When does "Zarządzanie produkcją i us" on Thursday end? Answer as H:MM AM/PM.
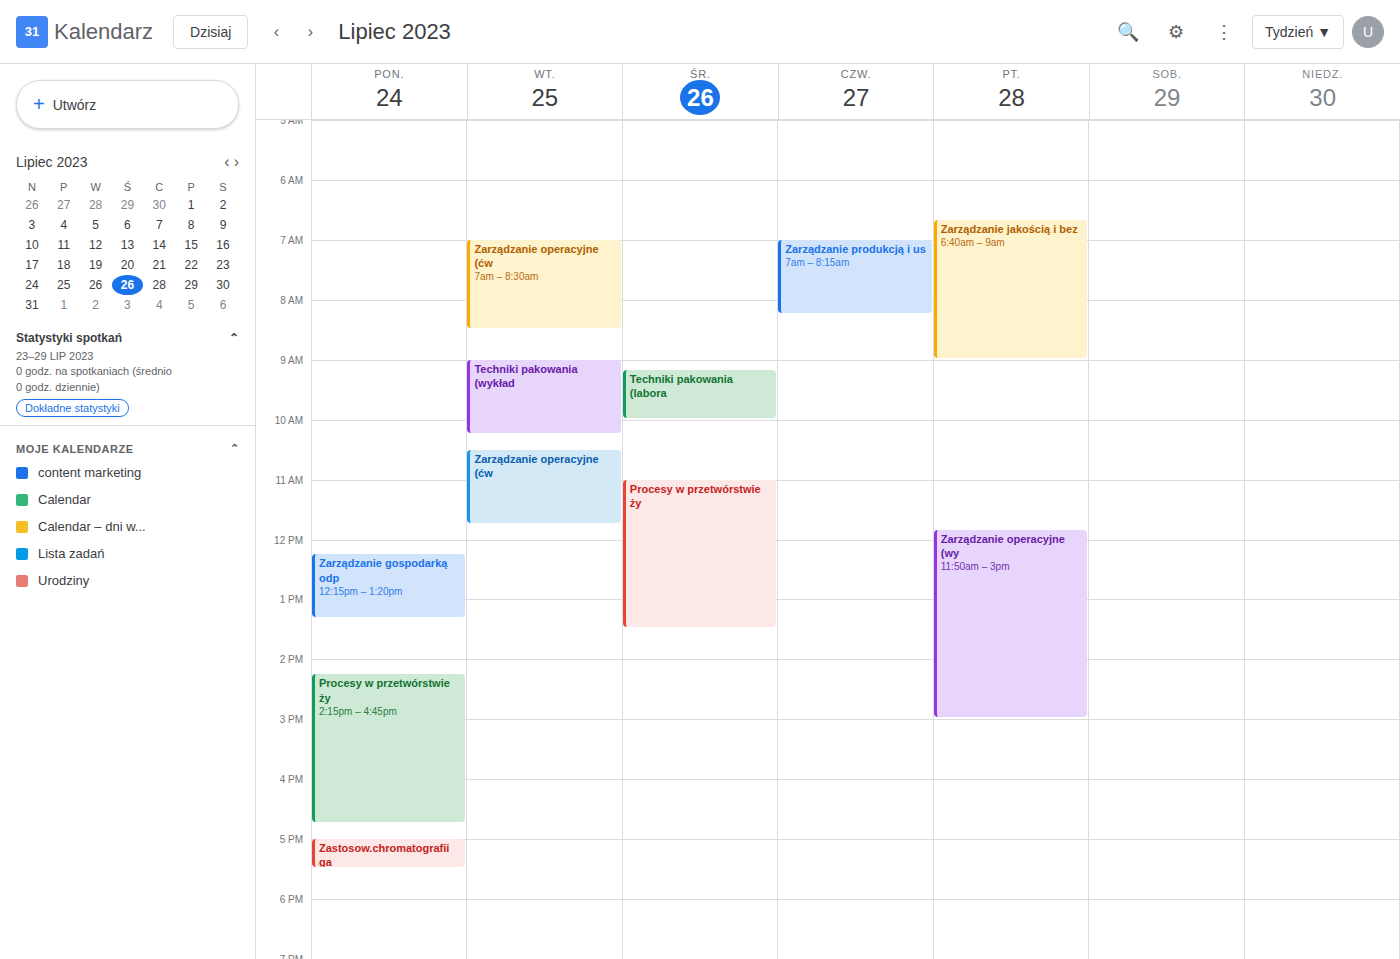
8:15 AM